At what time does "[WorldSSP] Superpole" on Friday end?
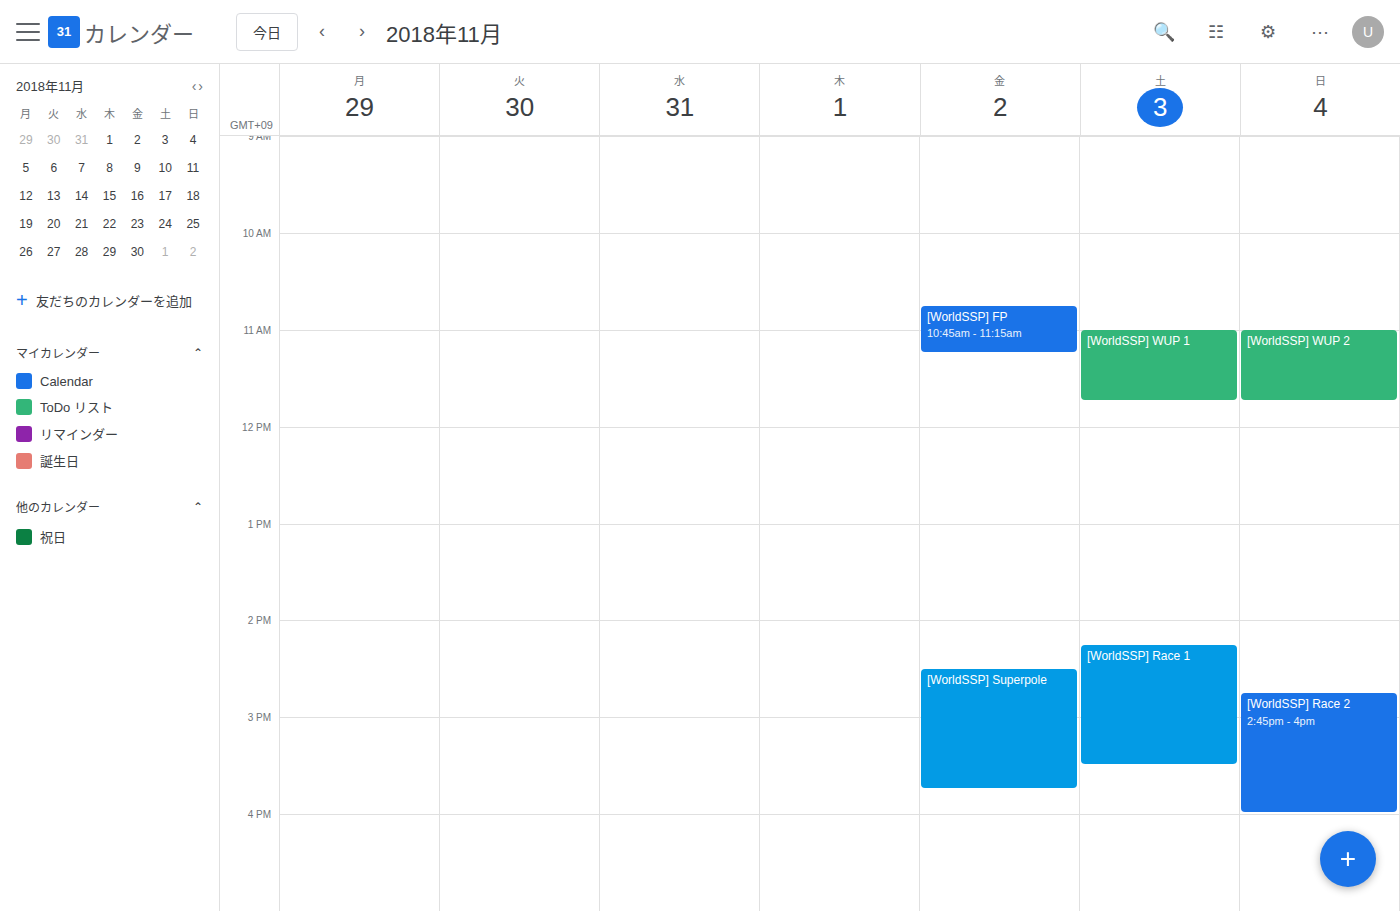
3:45 PM